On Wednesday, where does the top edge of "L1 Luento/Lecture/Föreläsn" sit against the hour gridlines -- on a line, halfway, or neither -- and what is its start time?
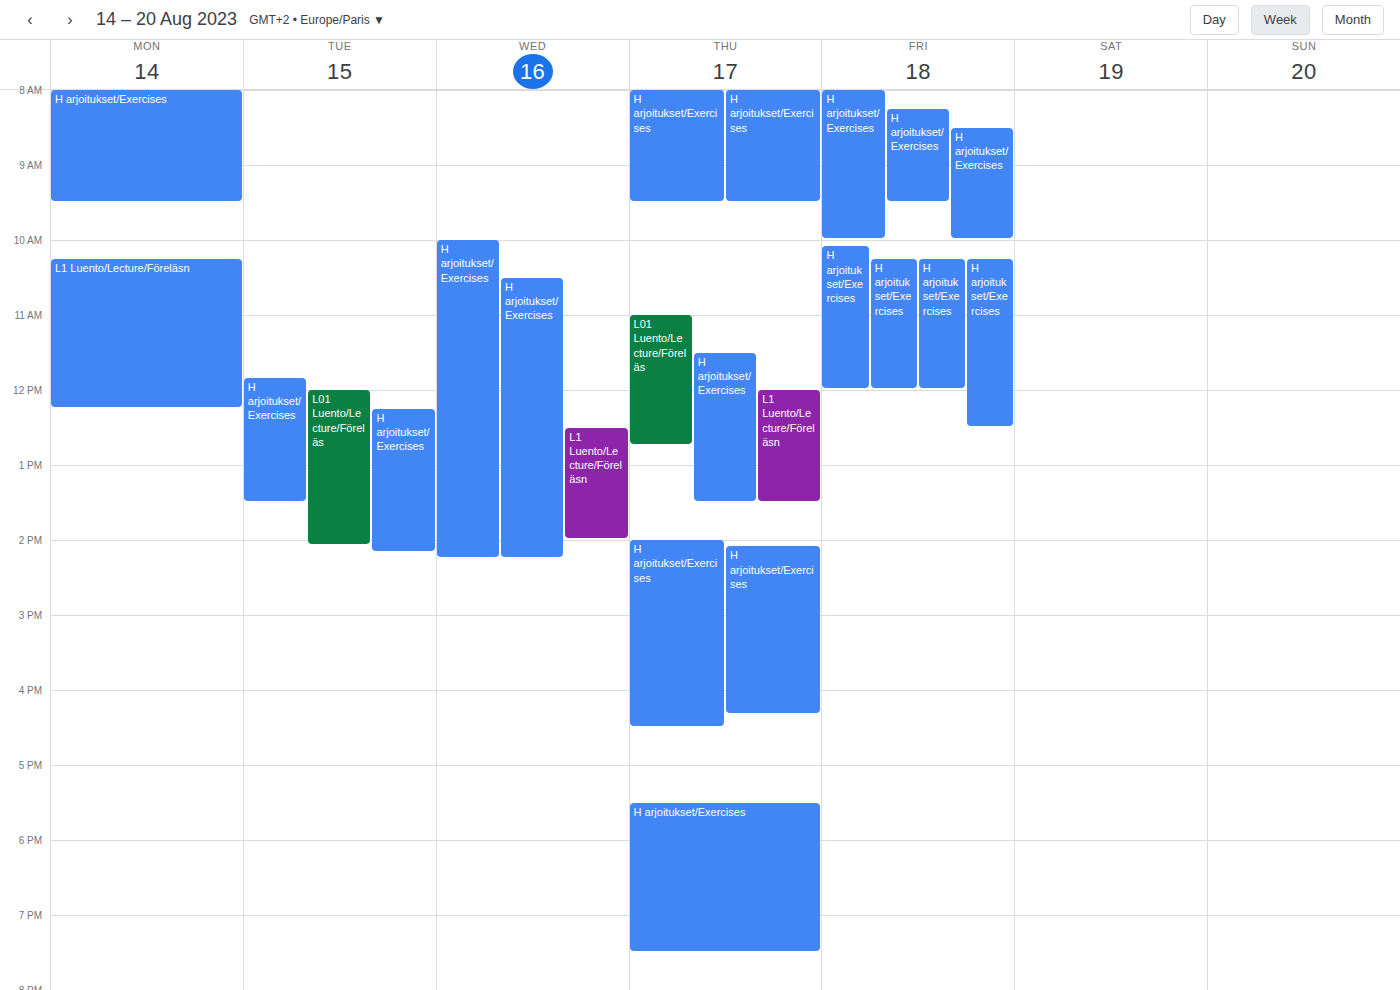
12:30 -- halfway between the 12:00 and 13:00 lines.